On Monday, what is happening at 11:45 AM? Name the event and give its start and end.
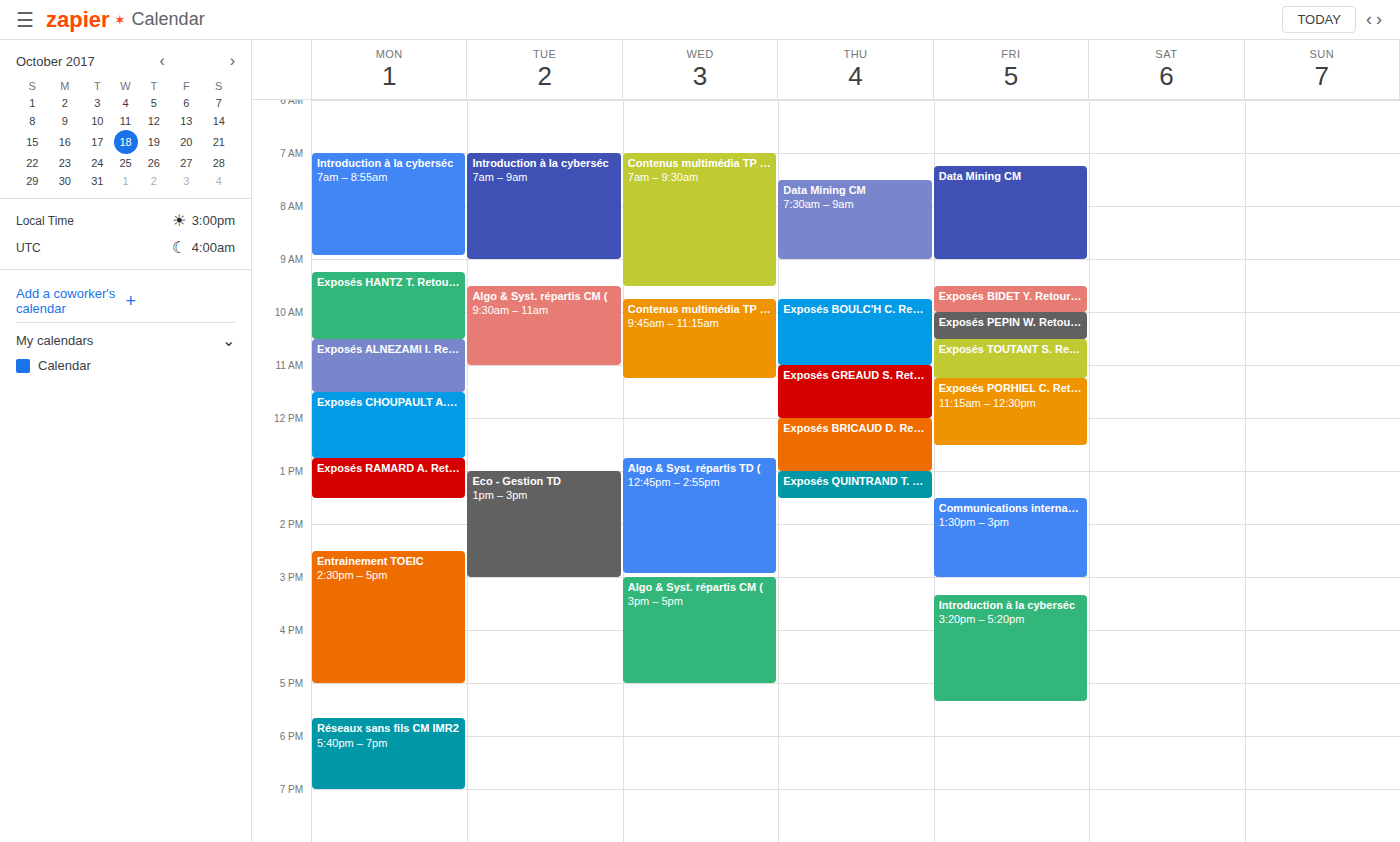
"Exposés CHOUPAULT A.Retour", 11:30 AM to 12:45 PM